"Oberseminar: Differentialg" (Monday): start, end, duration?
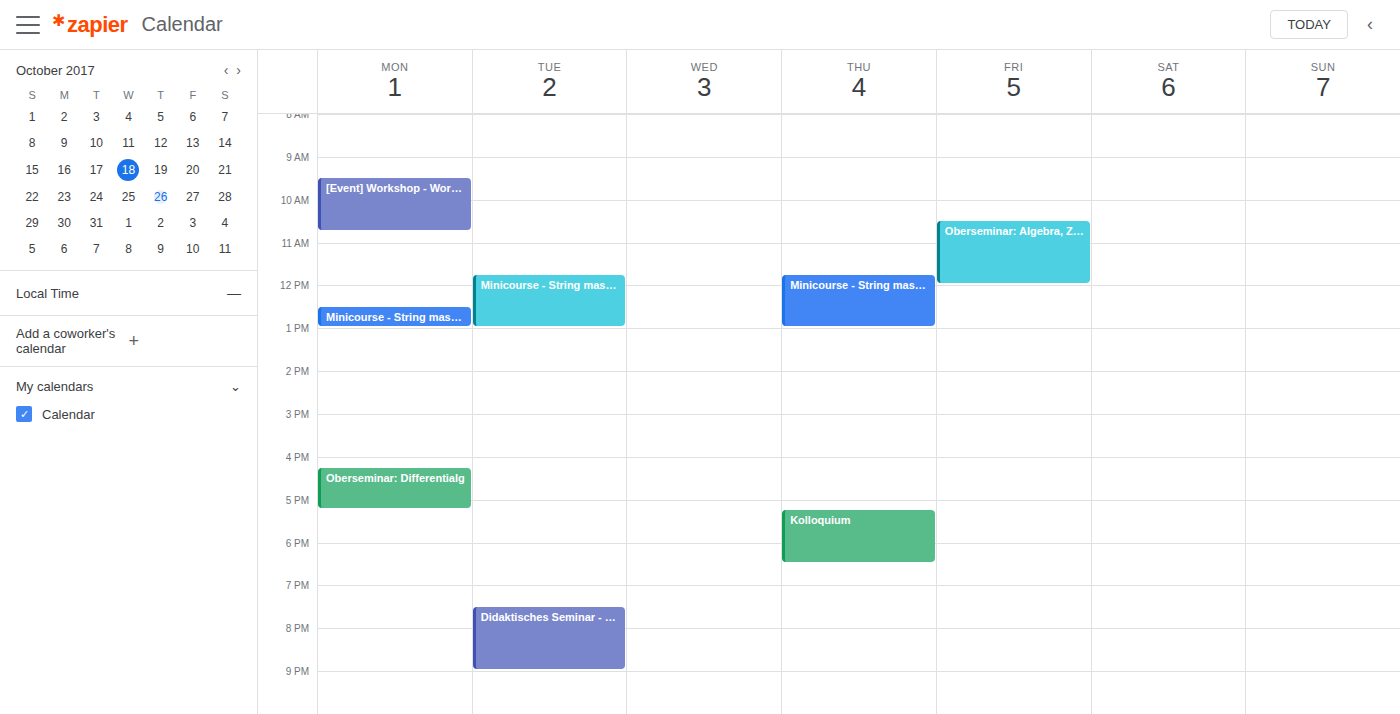
16:15 to 17:15, 1 hour